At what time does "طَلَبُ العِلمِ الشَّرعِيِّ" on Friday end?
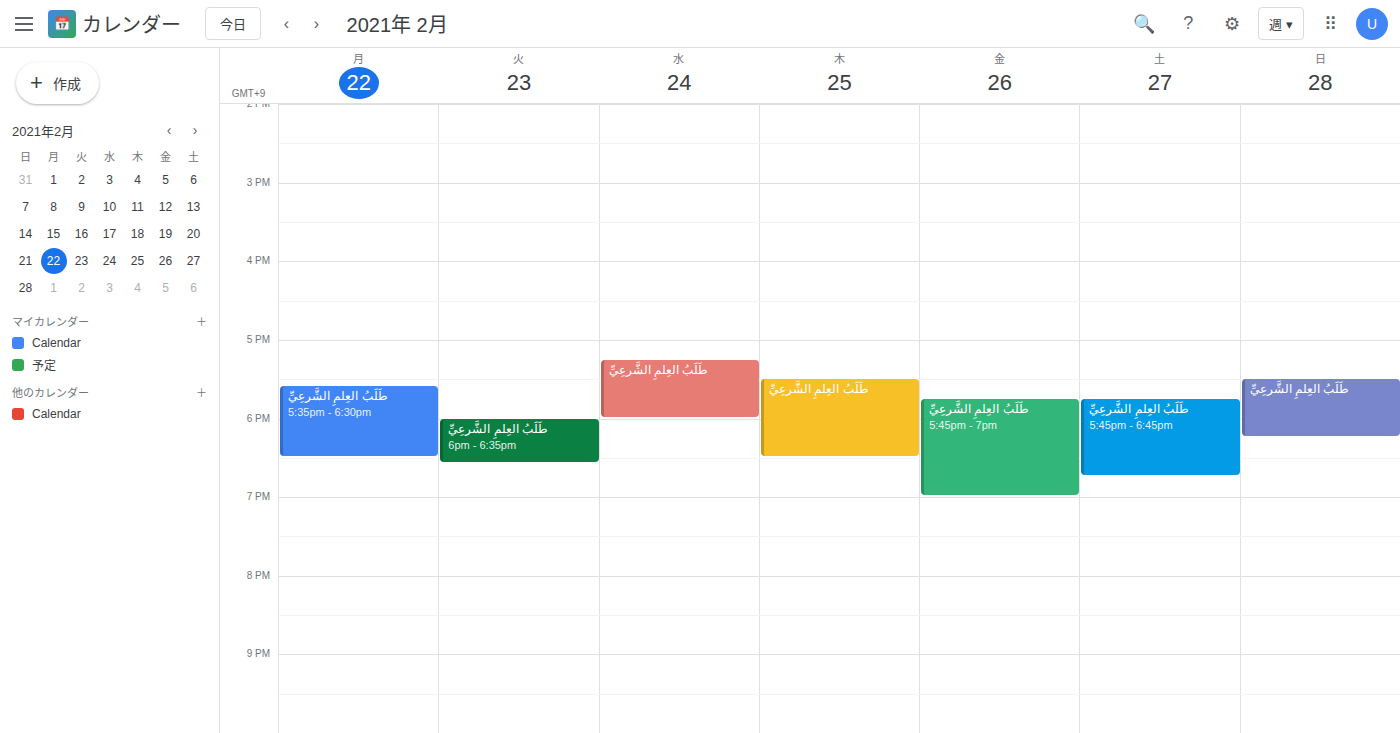
7:00 PM